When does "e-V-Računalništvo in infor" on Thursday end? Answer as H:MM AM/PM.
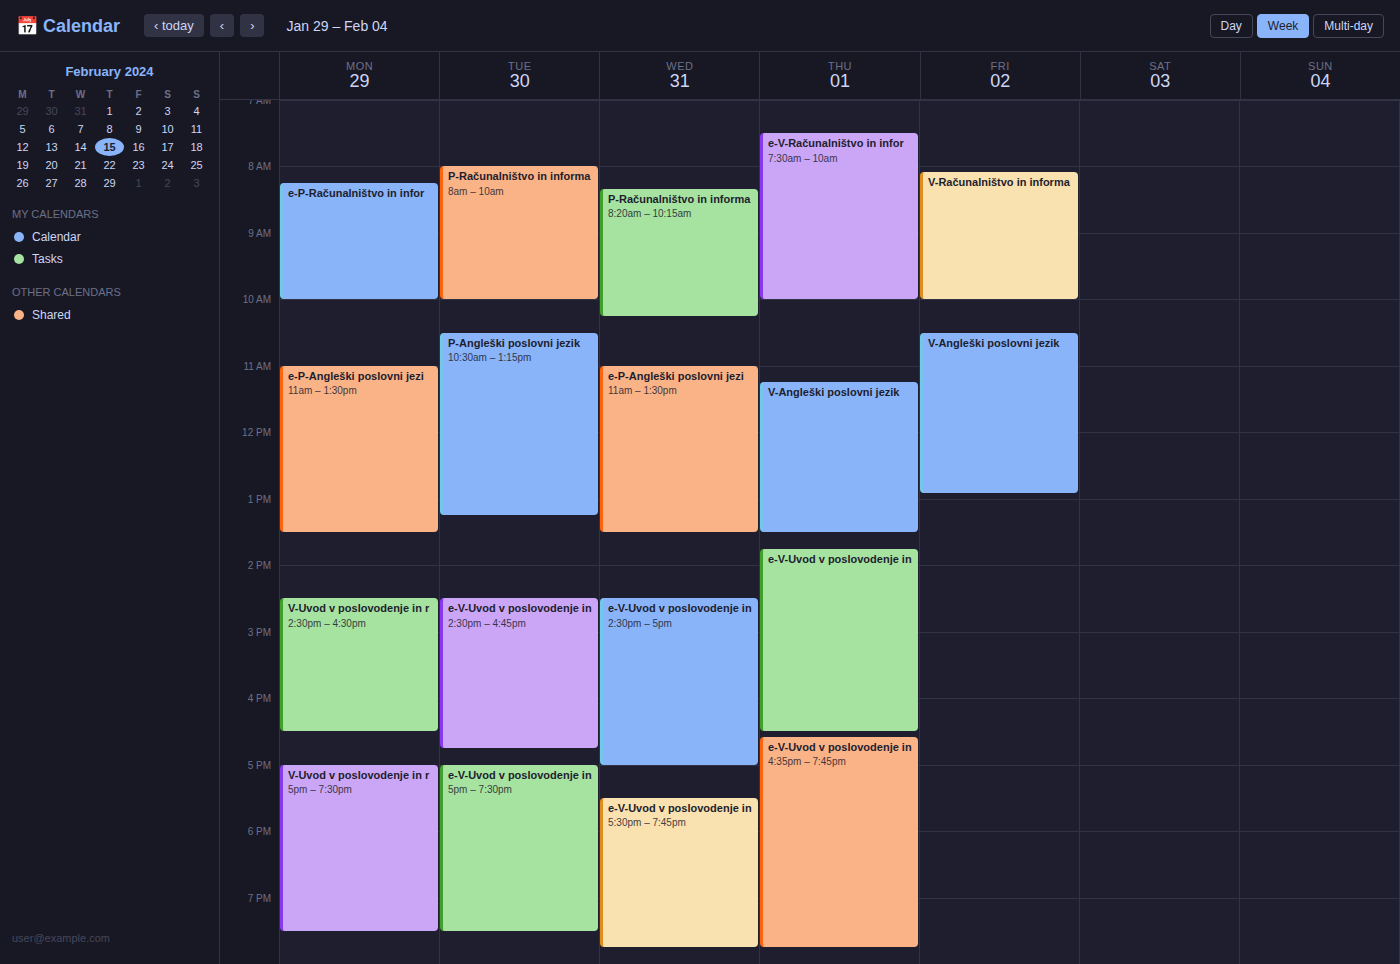
10:00 AM